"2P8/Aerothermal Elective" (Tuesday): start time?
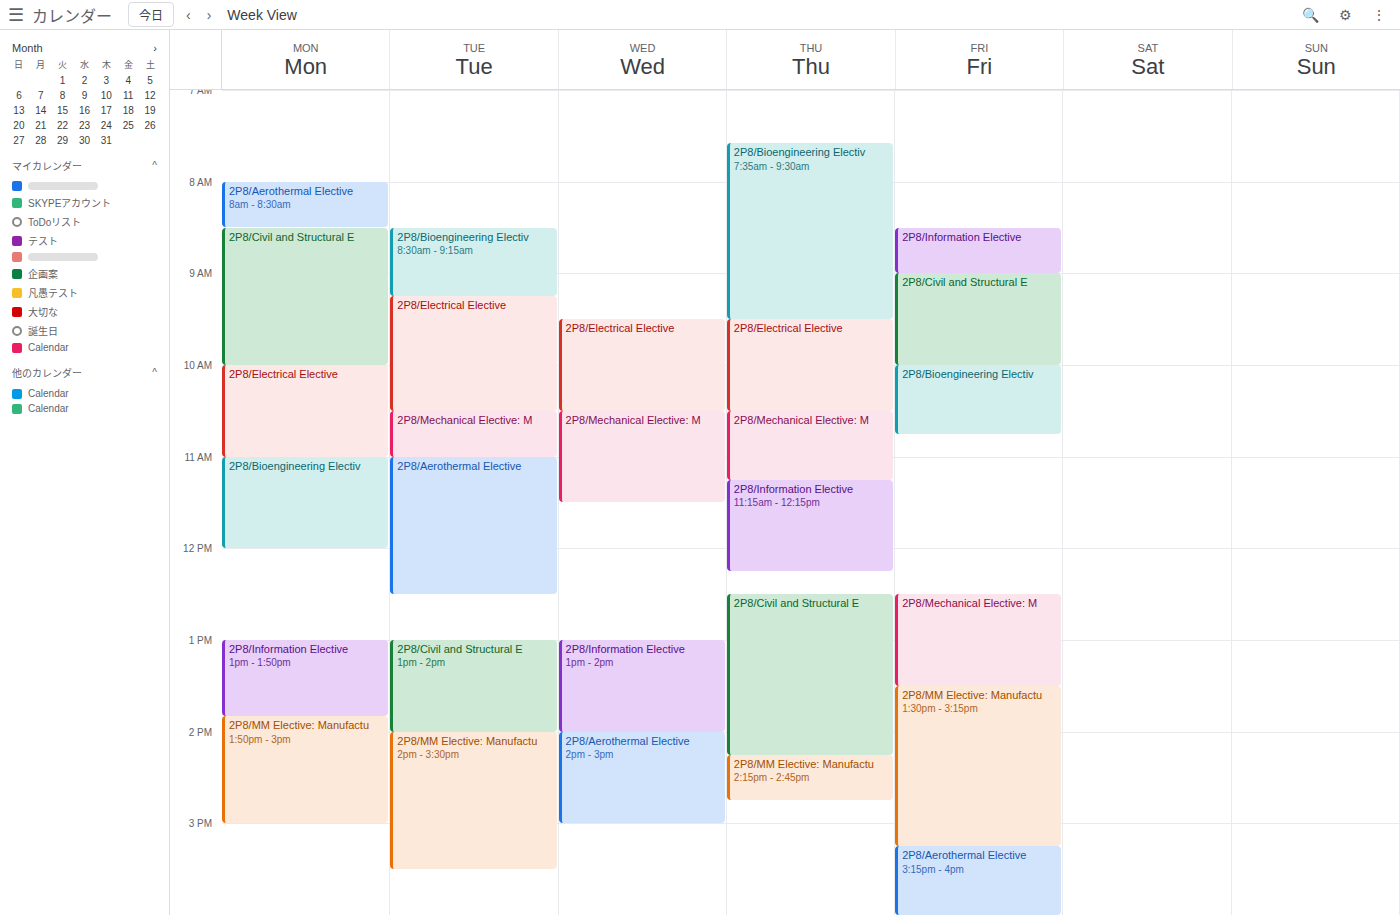
11:00 AM